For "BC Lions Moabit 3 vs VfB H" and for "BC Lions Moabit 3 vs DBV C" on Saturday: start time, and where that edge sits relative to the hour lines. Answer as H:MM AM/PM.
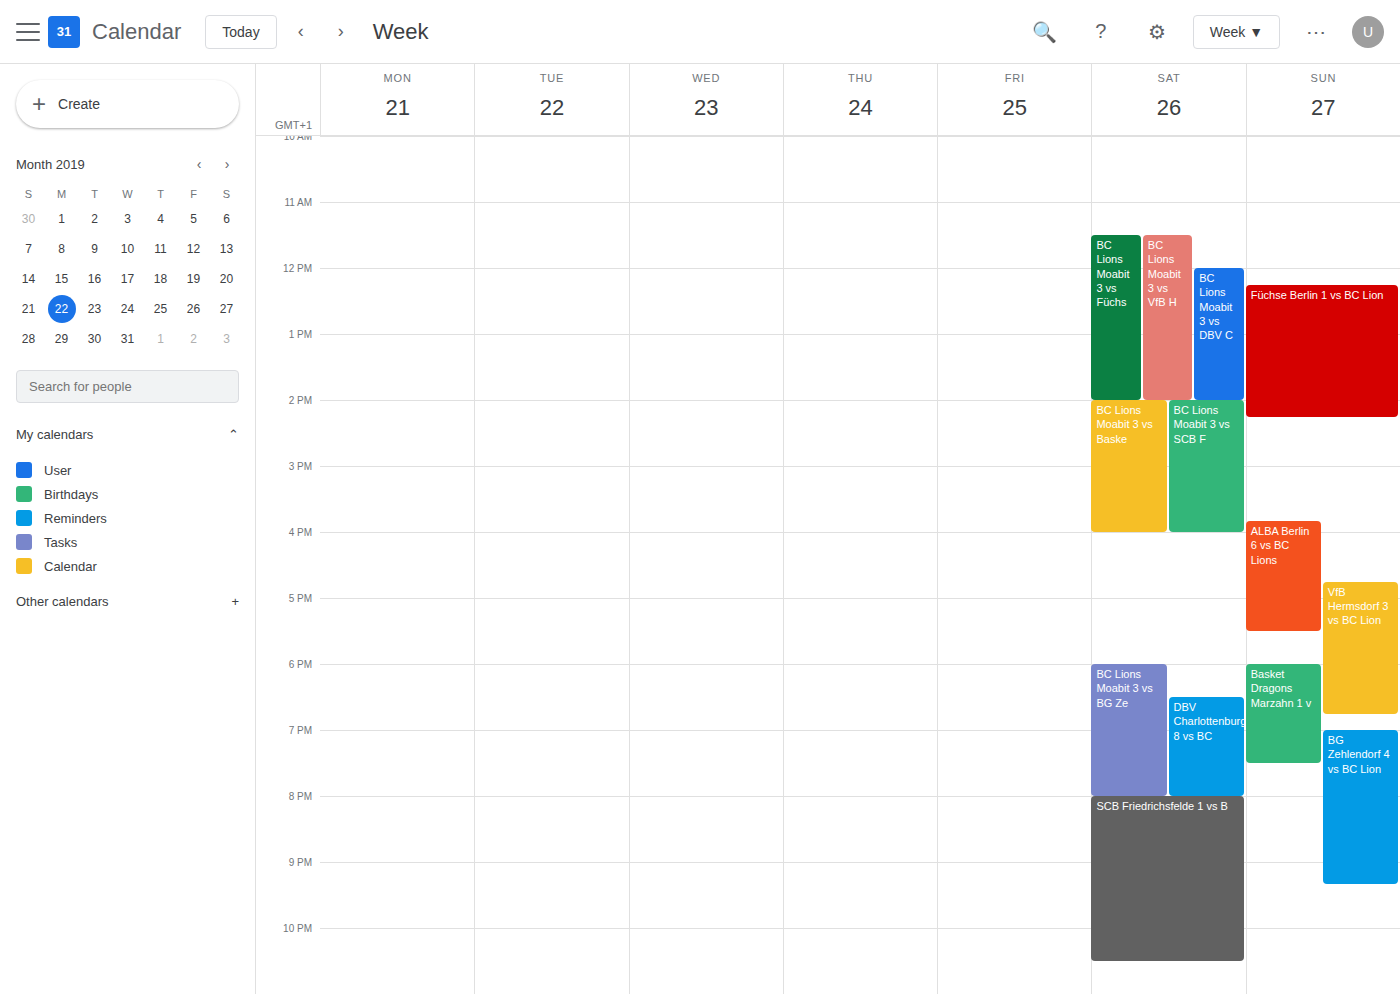
"BC Lions Moabit 3 vs VfB H": 11:30 AM, halfway between the 11 AM and 12 PM lines. "BC Lions Moabit 3 vs DBV C": 12:00 PM, exactly on the 12 PM line.